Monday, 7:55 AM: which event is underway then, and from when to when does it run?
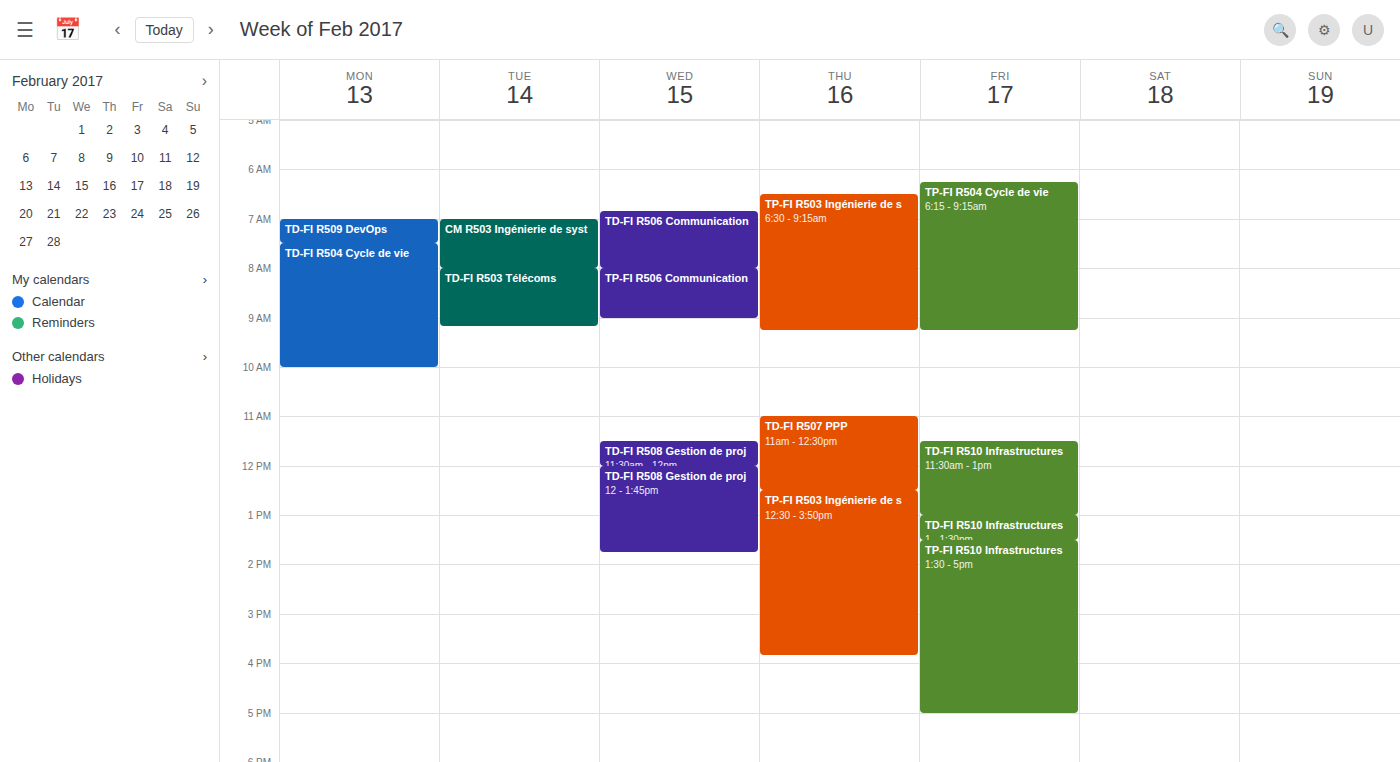
"TD-FI R504 Cycle de vie", 7:30 AM to 10:00 AM